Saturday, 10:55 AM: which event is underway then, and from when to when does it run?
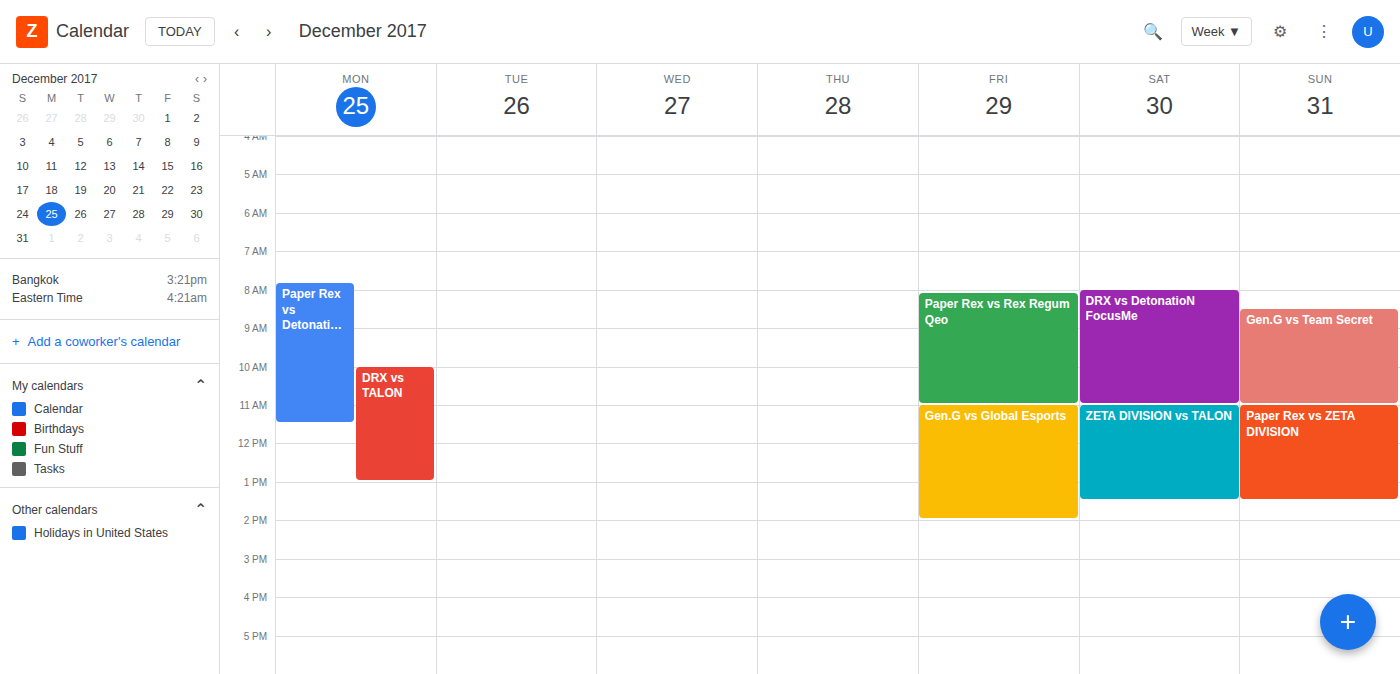
"DRX vs DetonatioN FocusMe", 8:00 AM to 11:00 AM